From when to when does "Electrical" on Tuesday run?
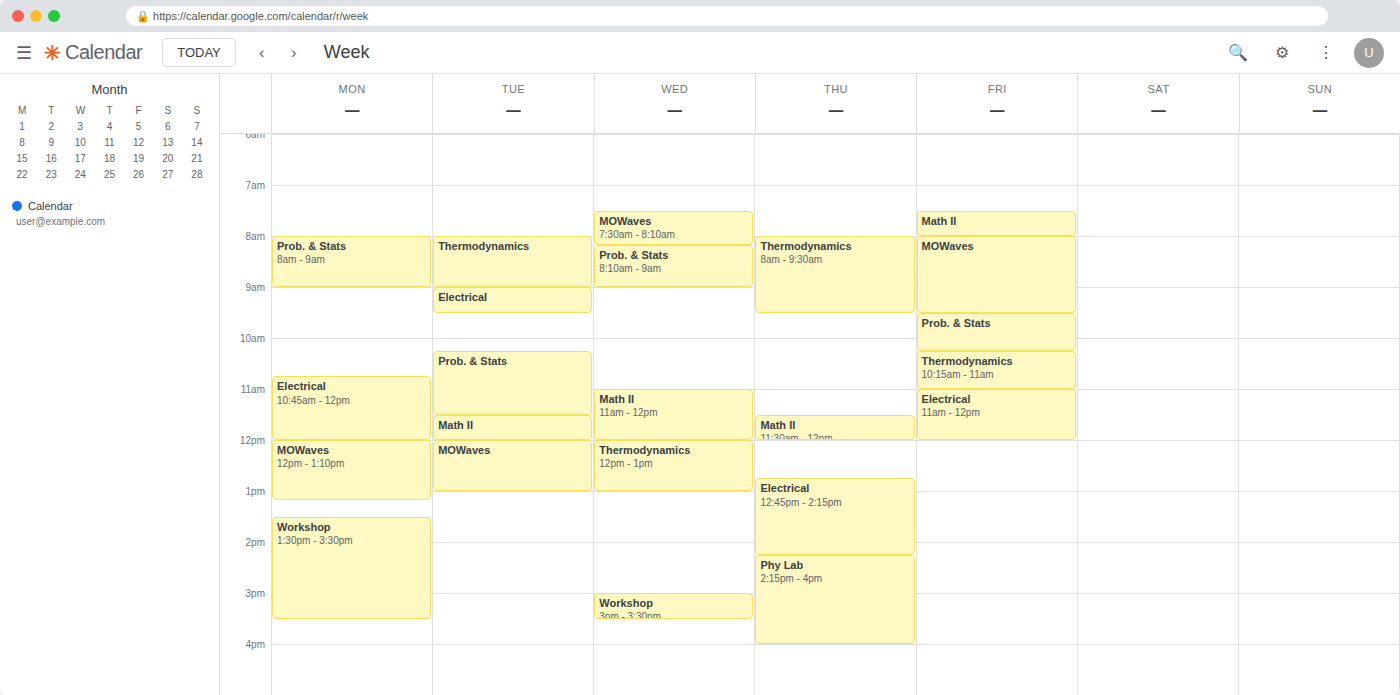
9:00 AM to 9:30 AM